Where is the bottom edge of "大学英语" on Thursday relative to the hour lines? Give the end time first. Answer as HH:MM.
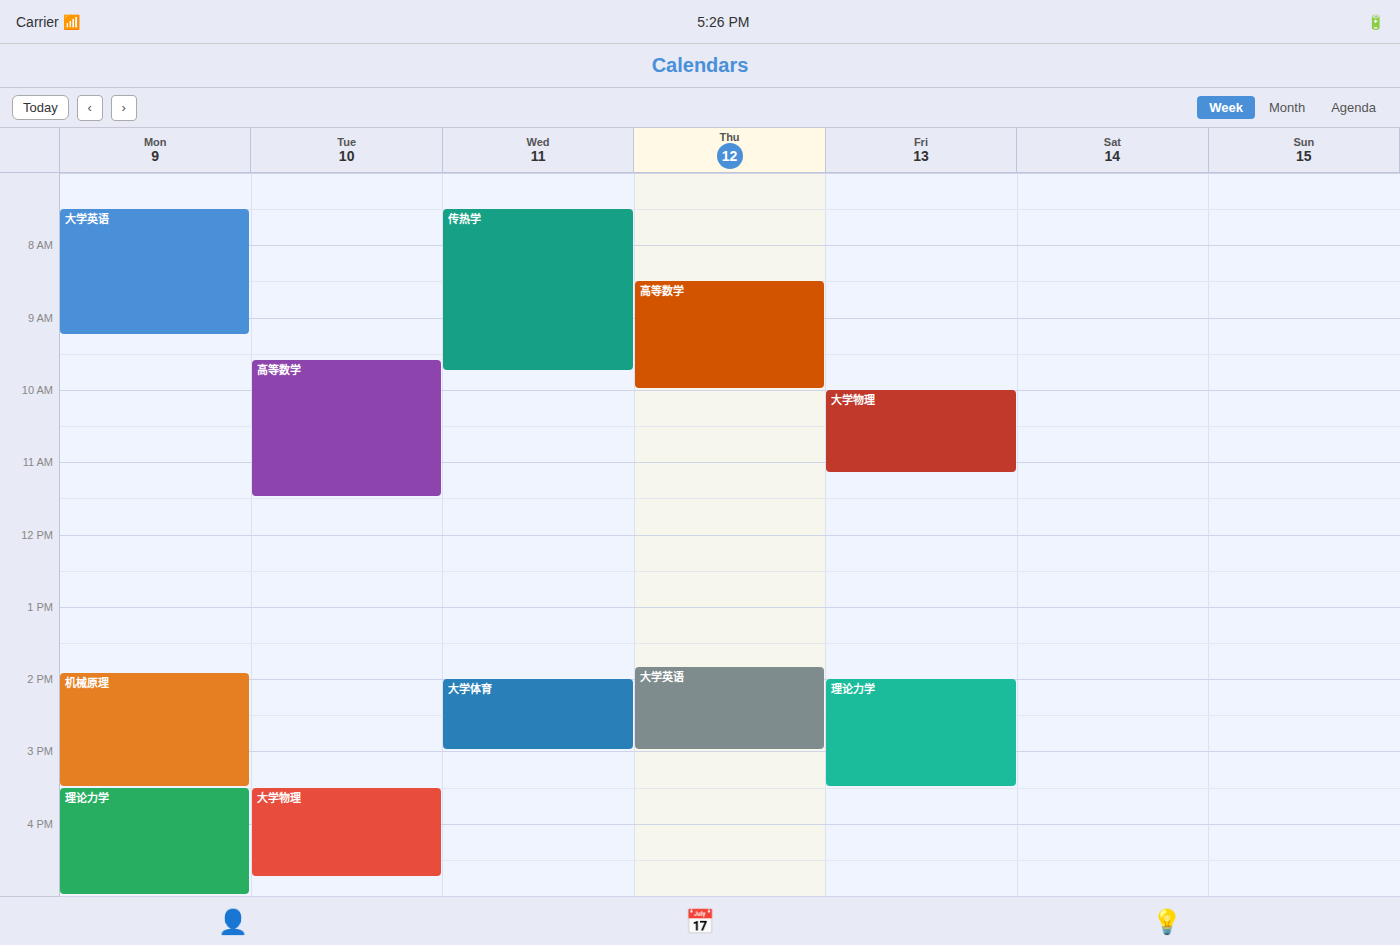
15:00 -- exactly on the 15:00 line.